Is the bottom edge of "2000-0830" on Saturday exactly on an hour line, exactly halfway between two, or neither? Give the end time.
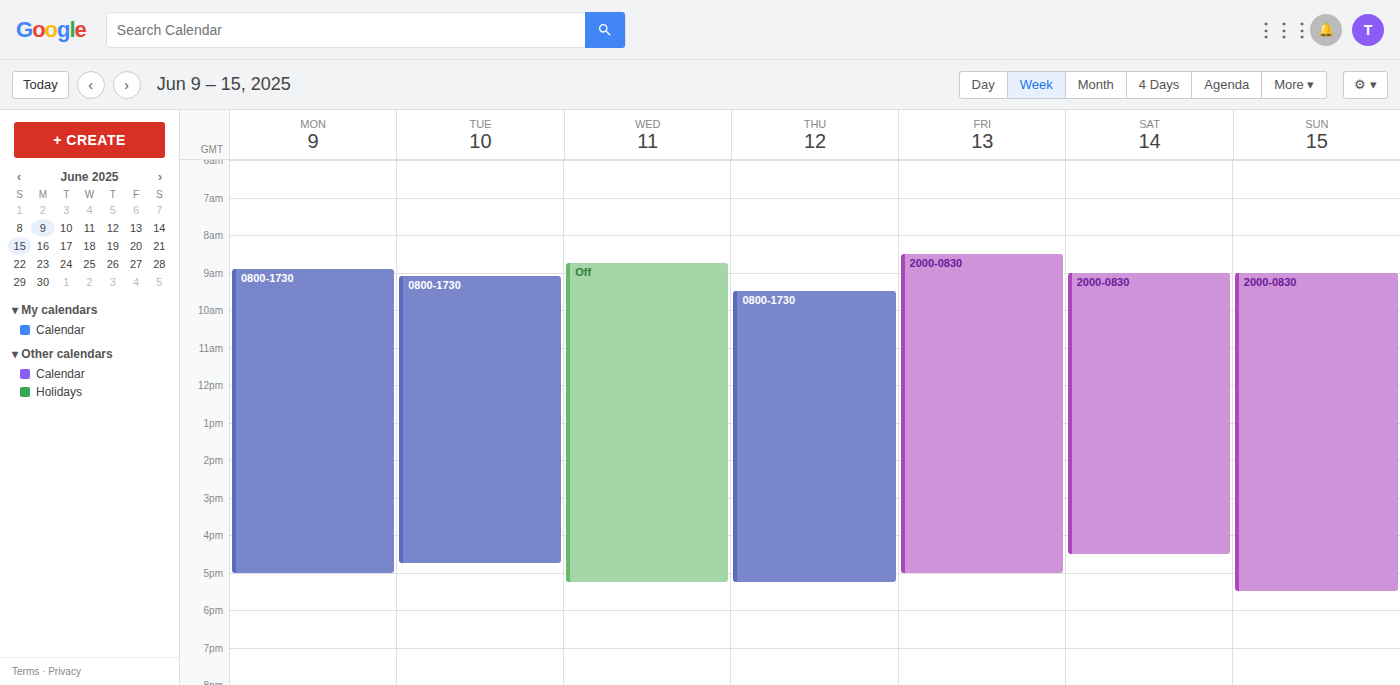
4:30 PM -- halfway between the 4 PM and 5 PM lines.